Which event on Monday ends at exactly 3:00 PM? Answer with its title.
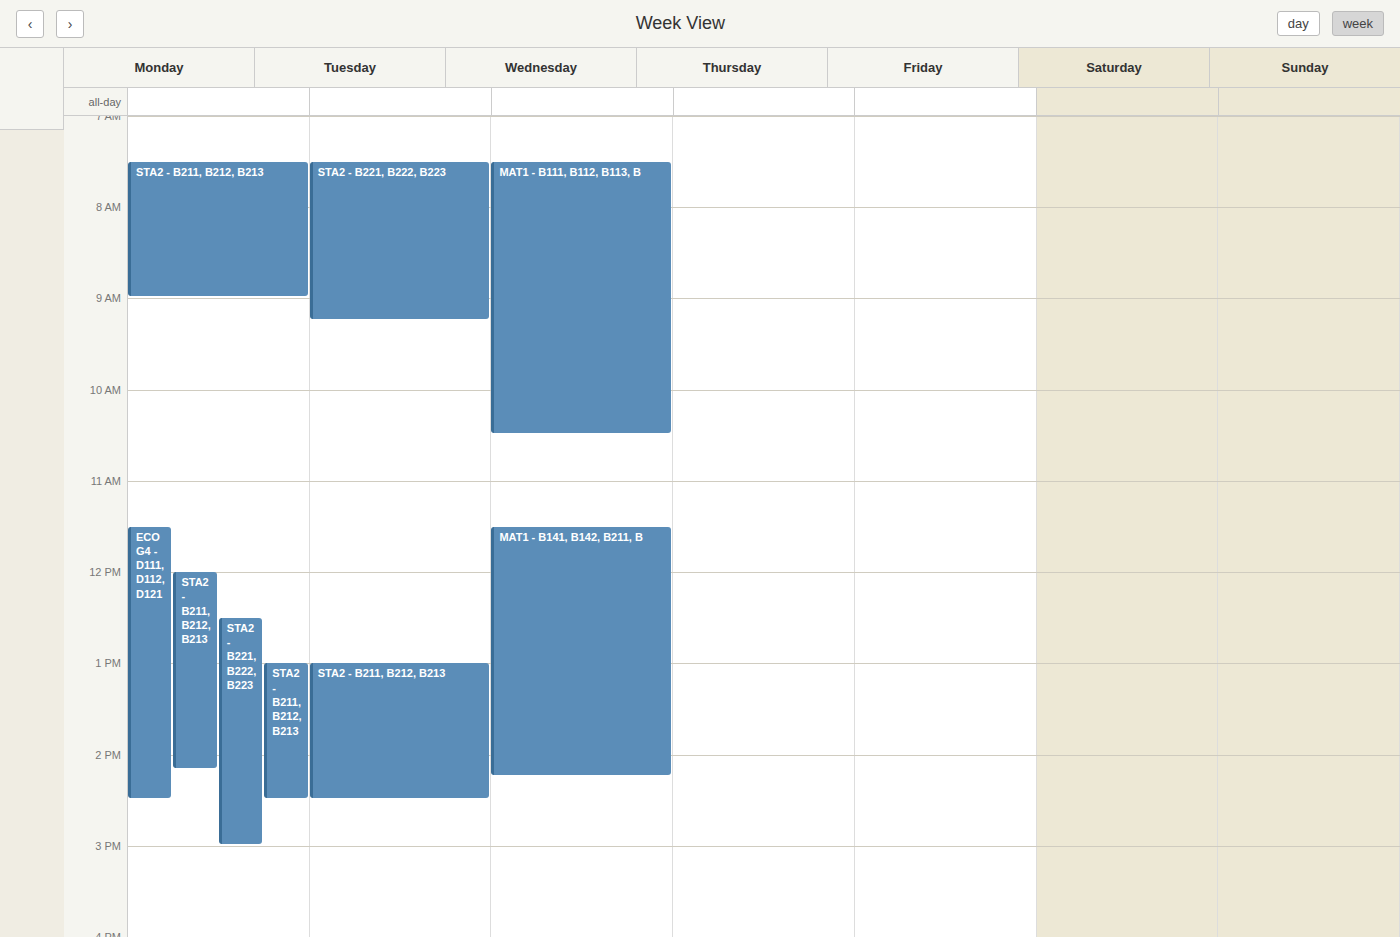
"STA2 - B221, B222, B223"